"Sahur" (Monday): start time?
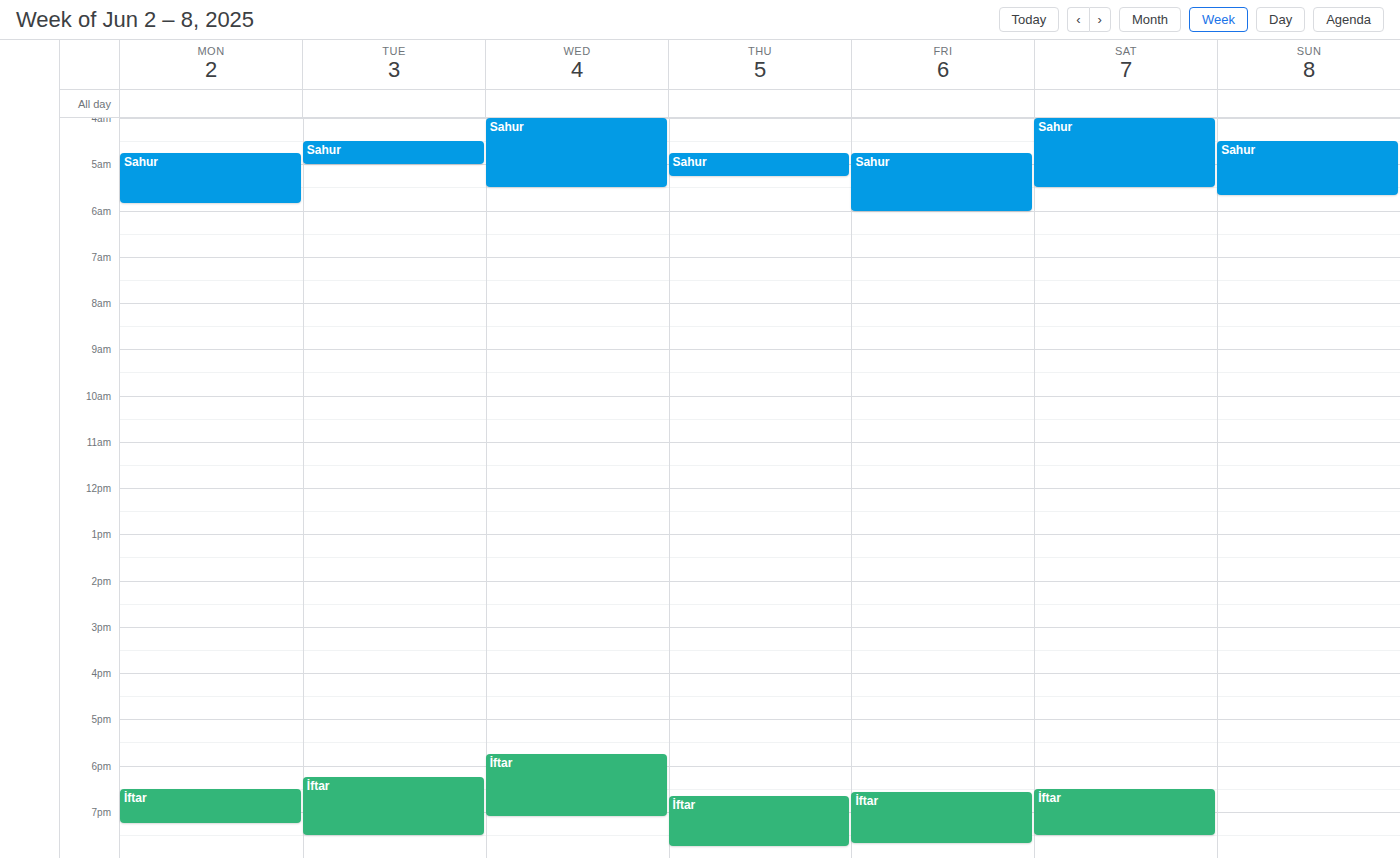
4:45 AM